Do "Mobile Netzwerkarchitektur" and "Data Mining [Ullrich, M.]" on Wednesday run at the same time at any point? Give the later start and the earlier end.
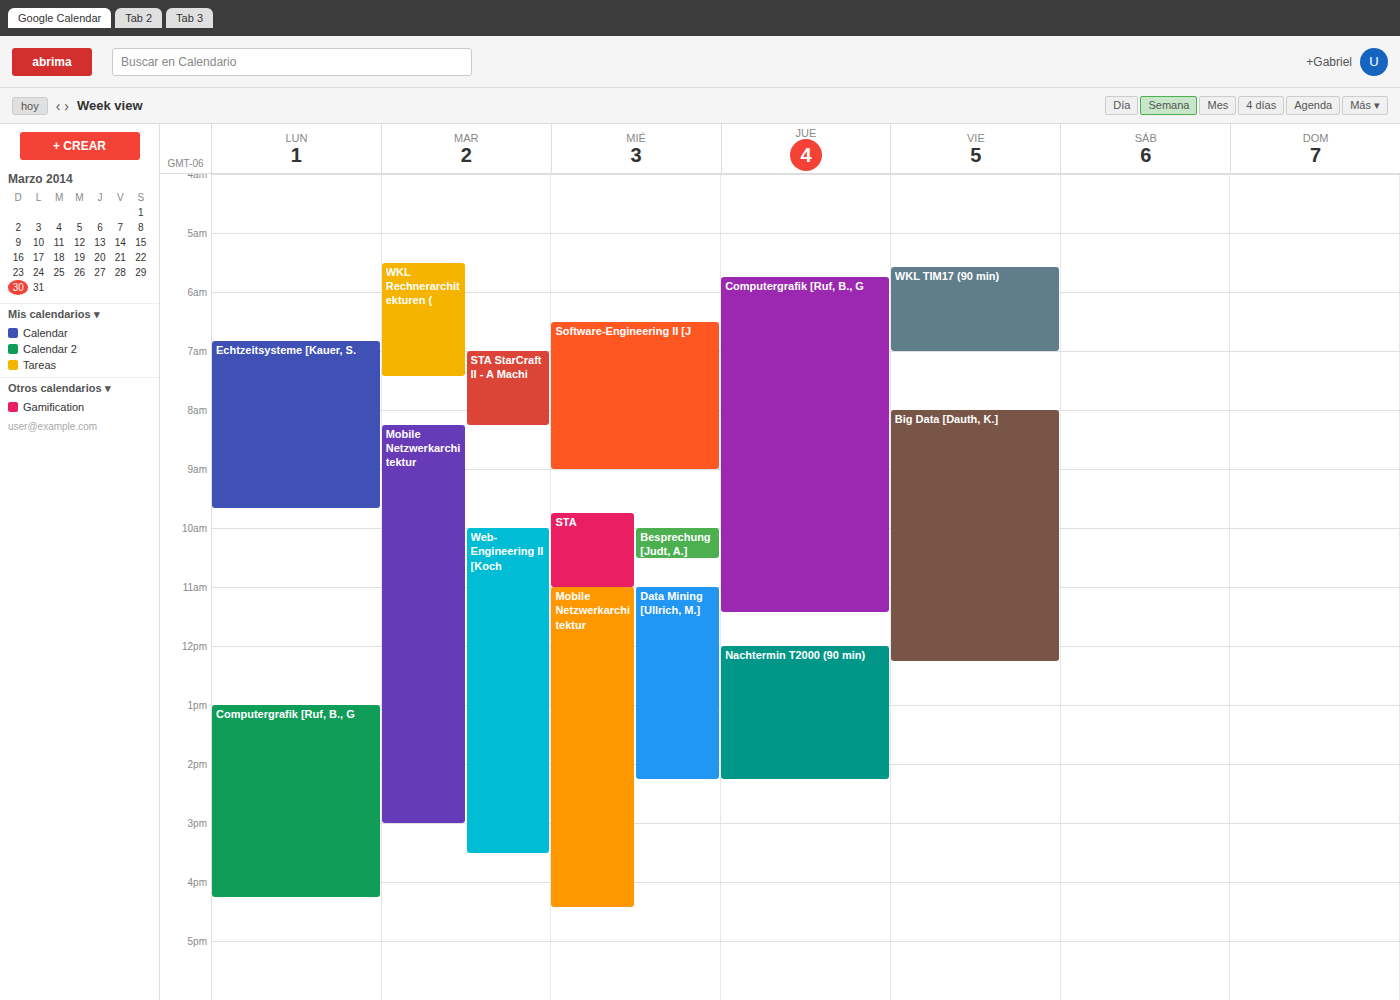
"Data Mining [Ullrich, M.]" runs 11:00 AM to 2:15 PM, inside "Mobile Netzwerkarchitektur" -- they overlap.